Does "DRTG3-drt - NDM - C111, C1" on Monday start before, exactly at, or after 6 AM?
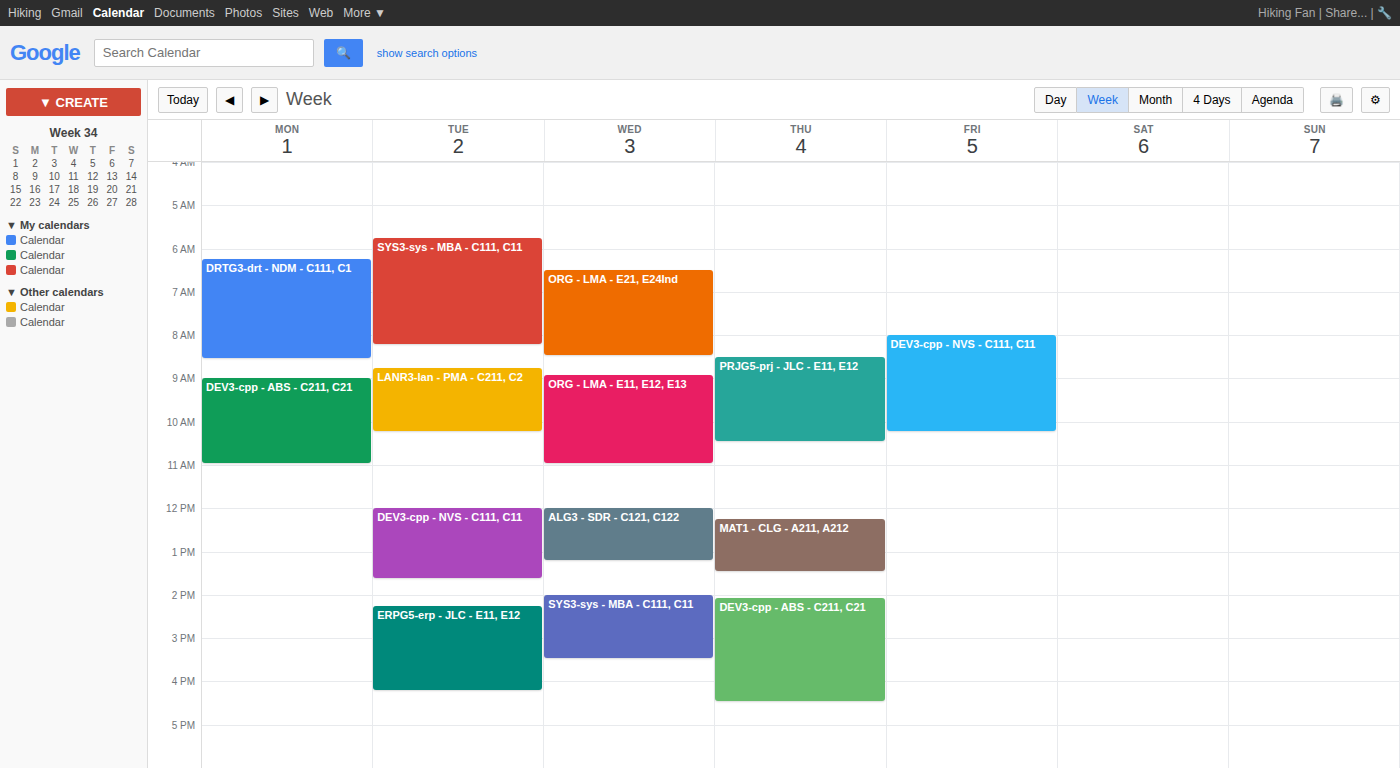
6:15 AM -- after 6 AM, 15 minutes below the 6 AM line.